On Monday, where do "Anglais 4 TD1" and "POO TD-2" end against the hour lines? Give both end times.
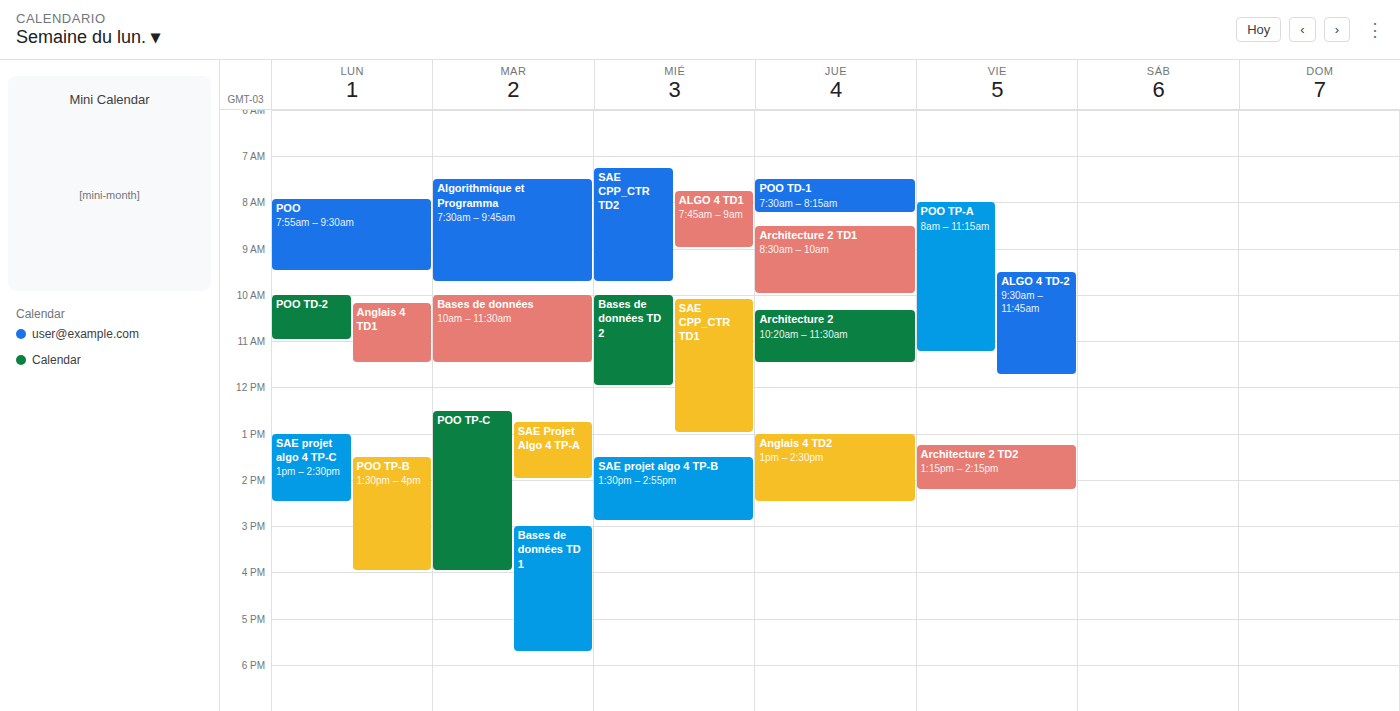
"Anglais 4 TD1": 11:30 AM, halfway between the 11 AM and 12 PM lines. "POO TD-2": 11:00 AM, exactly on the 11 AM line.